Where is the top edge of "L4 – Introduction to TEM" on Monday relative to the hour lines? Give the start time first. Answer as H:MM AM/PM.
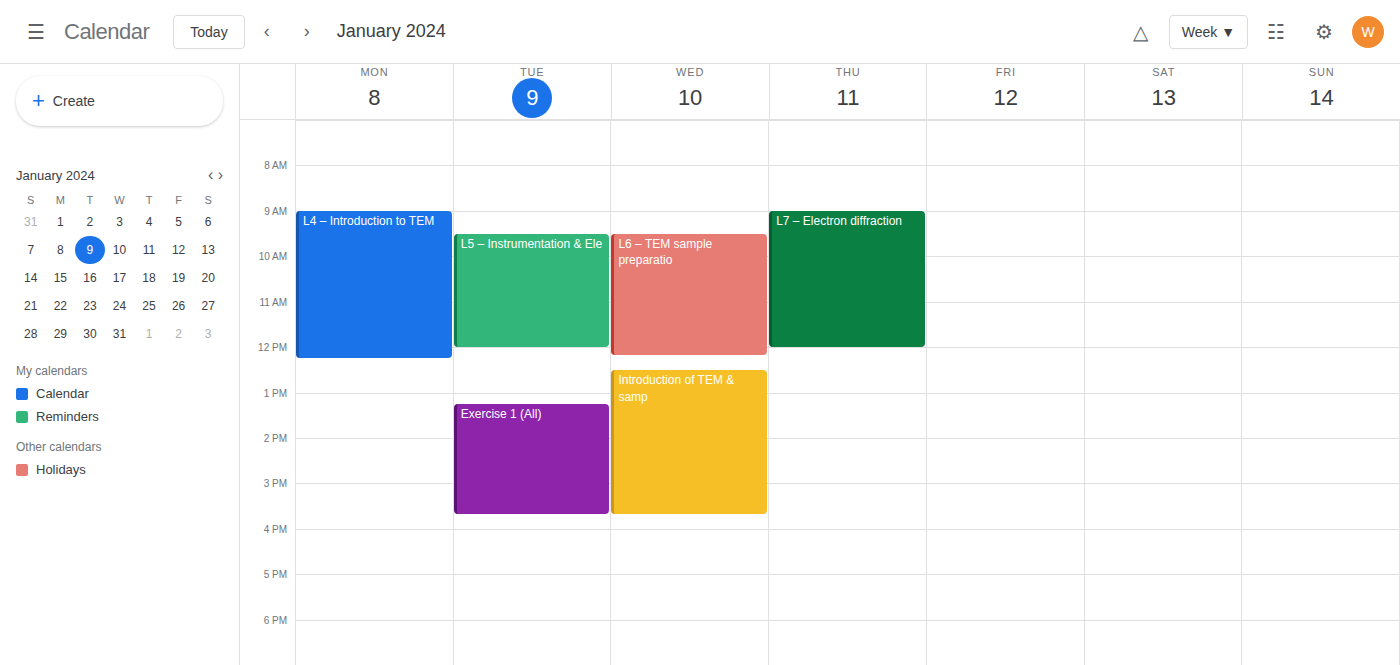
9:00 AM -- exactly on the 9 AM line.